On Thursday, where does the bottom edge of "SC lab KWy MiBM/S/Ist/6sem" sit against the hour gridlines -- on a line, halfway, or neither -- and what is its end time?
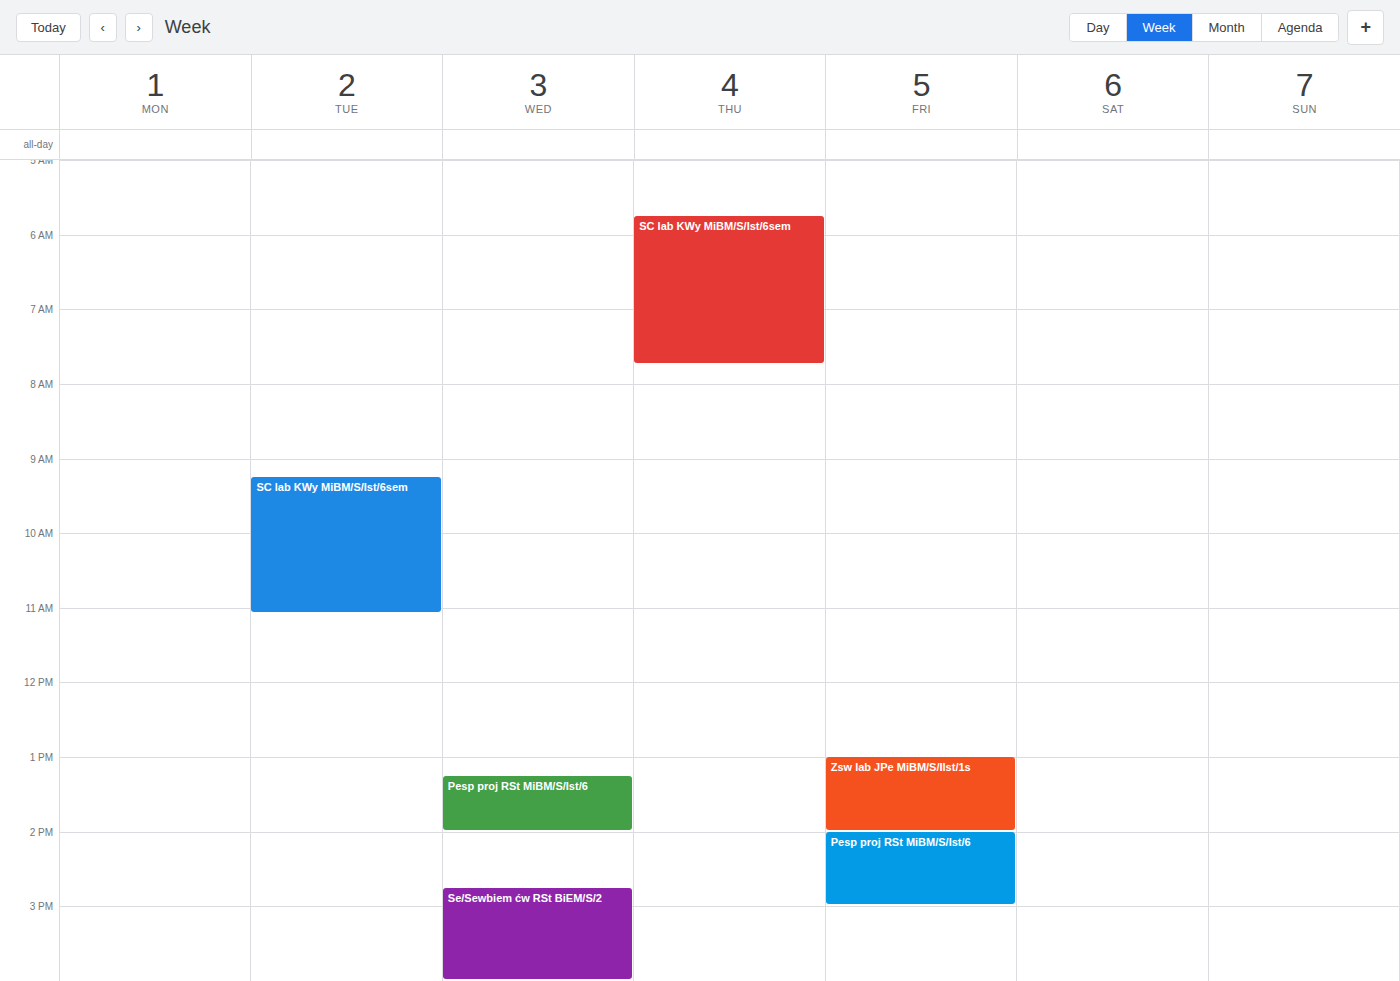
7:45 AM -- neither: three quarters of the way from the 7 AM line to the 8 AM line.